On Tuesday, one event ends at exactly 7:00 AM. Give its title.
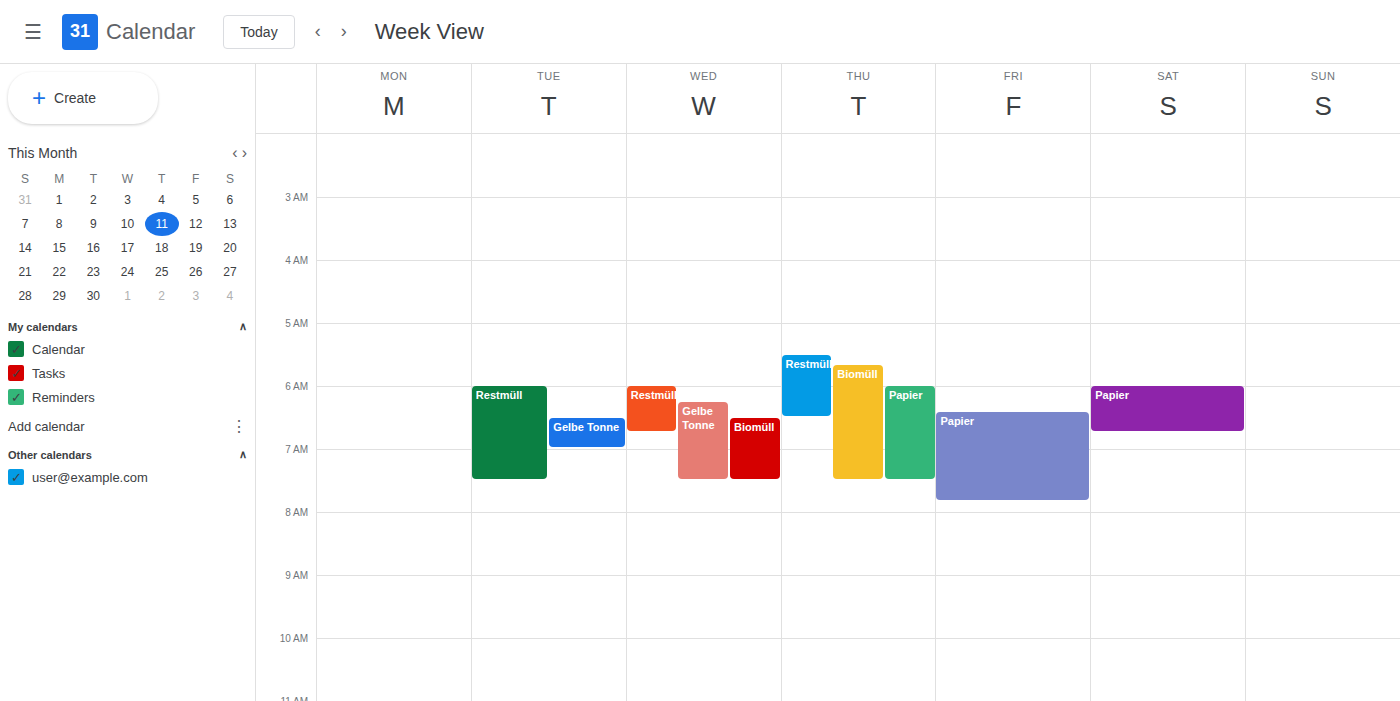
"Gelbe Tonne"